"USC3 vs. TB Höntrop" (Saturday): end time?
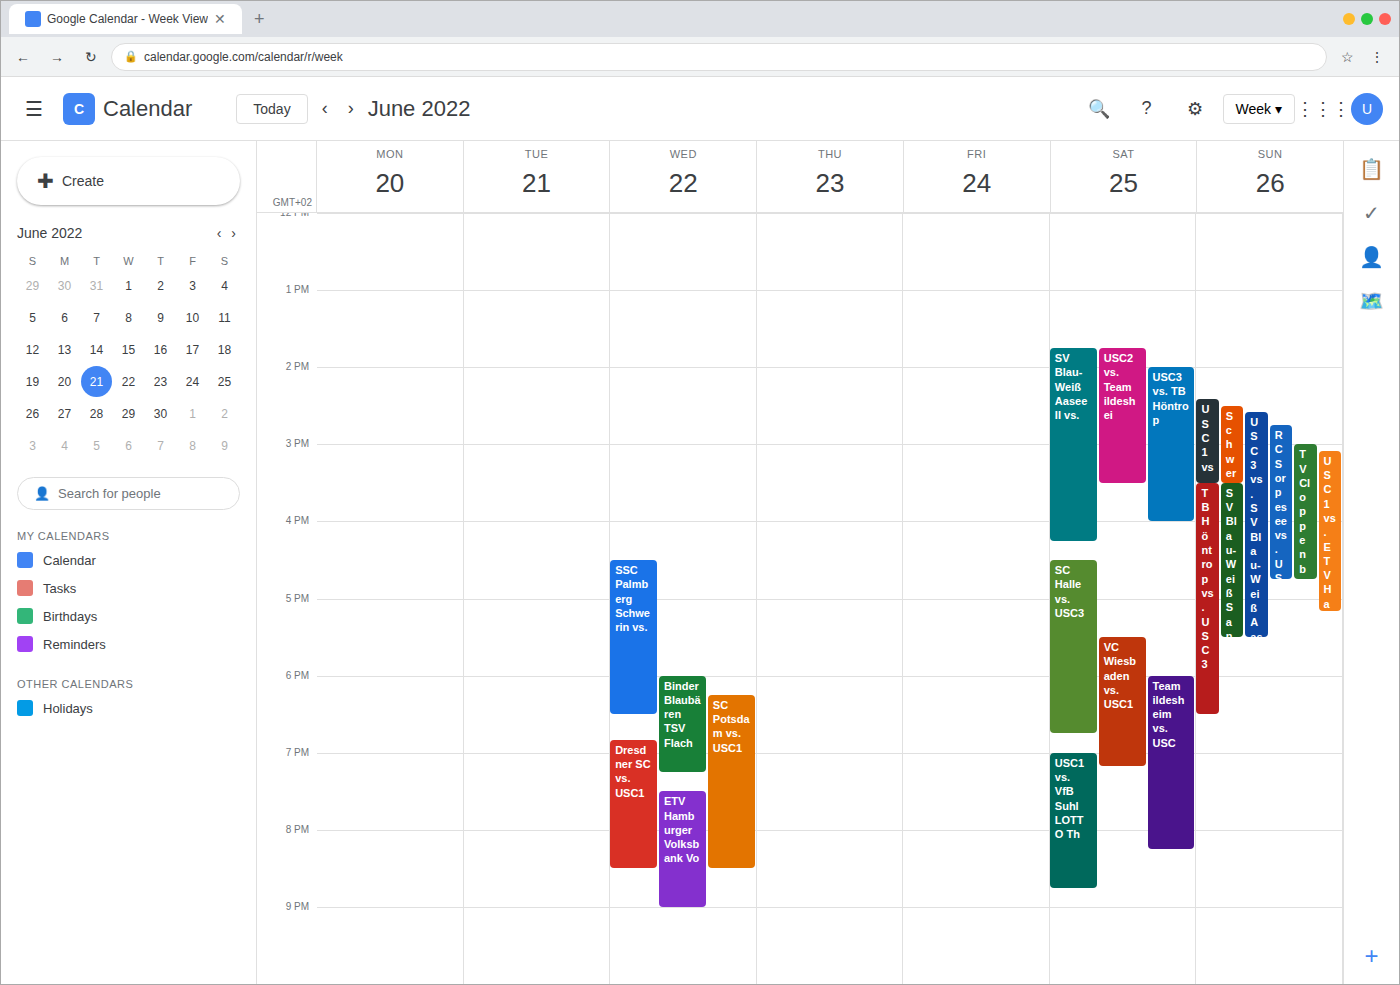
4:00 PM